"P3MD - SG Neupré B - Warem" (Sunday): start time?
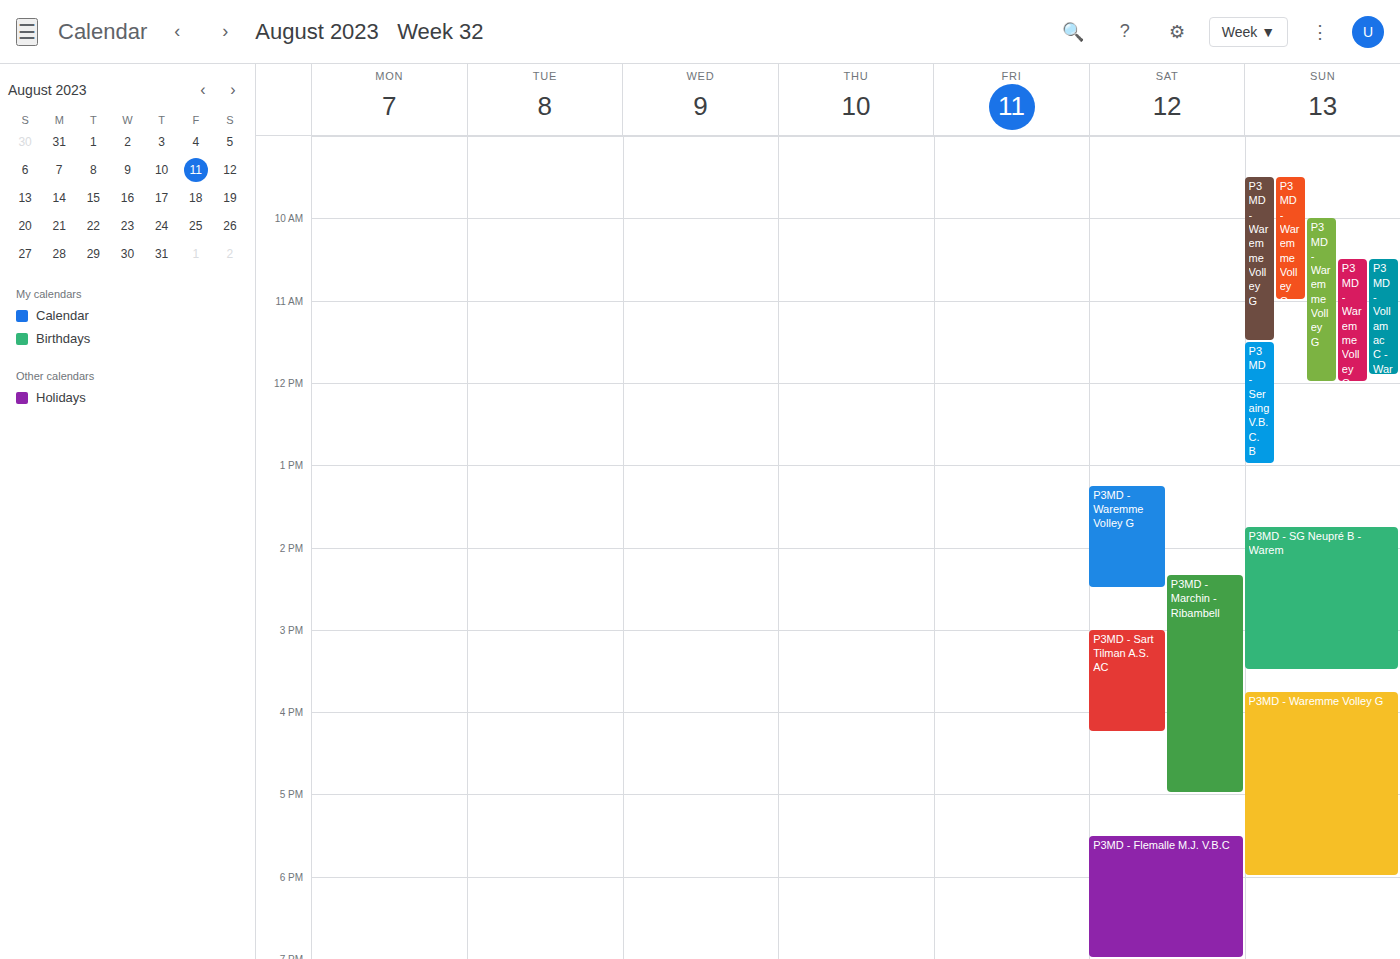
1:45 PM